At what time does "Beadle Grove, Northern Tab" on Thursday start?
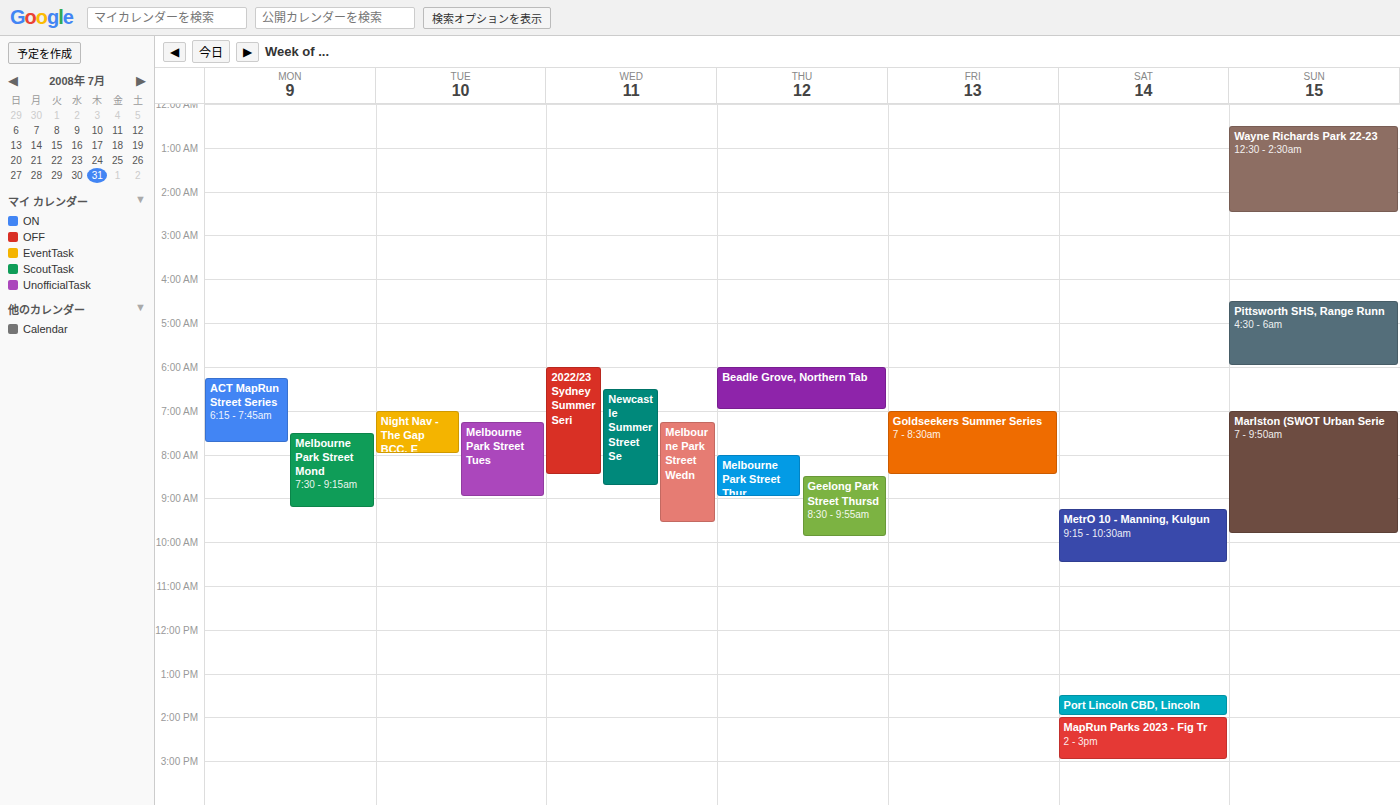
6:00 AM